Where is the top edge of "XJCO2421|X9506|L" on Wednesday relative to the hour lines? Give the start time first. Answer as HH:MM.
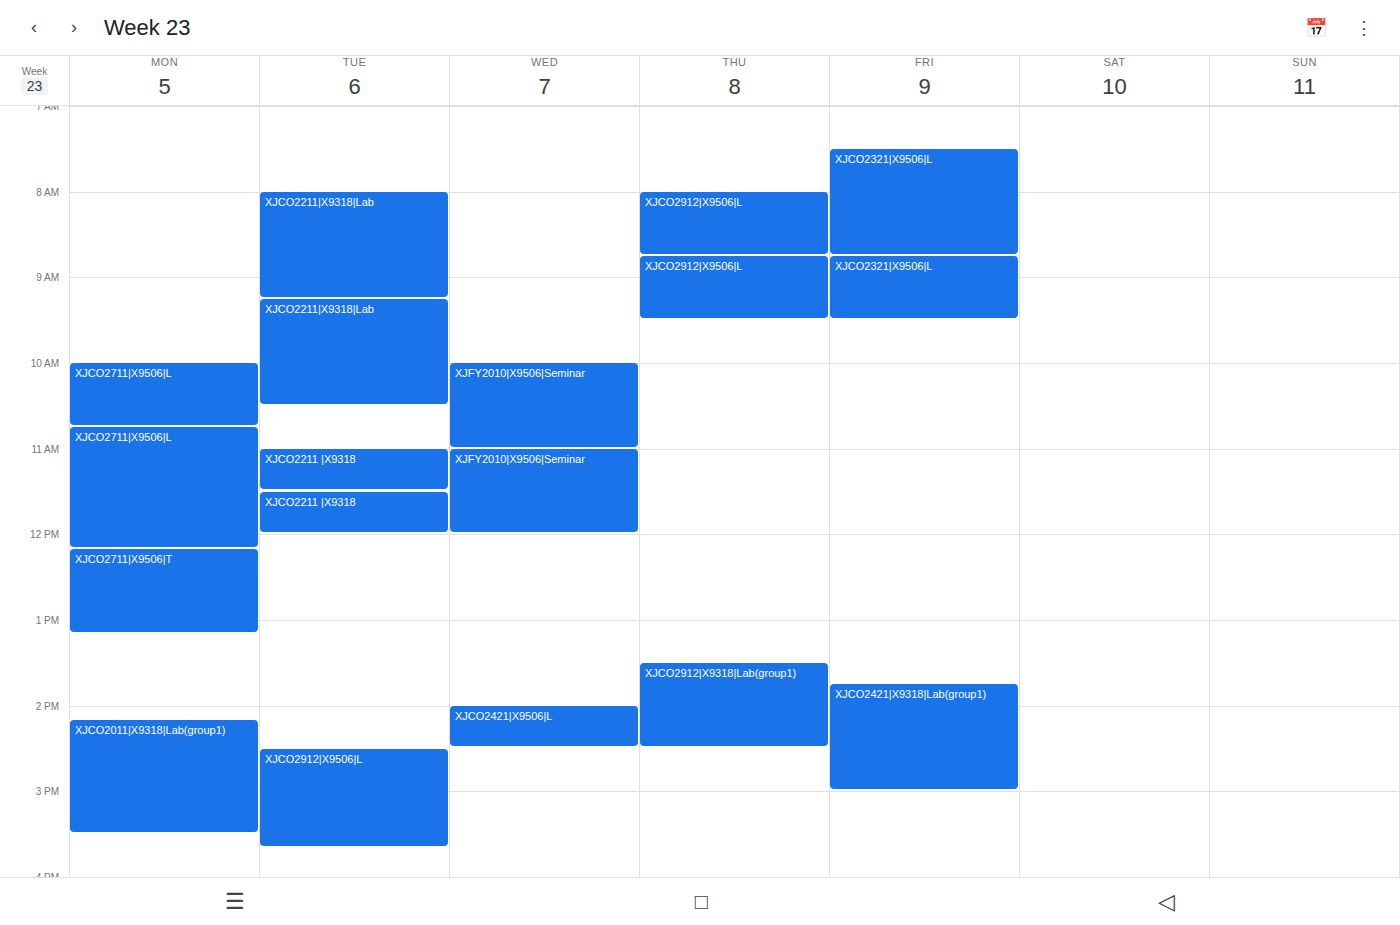
14:00 -- exactly on the 14:00 line.